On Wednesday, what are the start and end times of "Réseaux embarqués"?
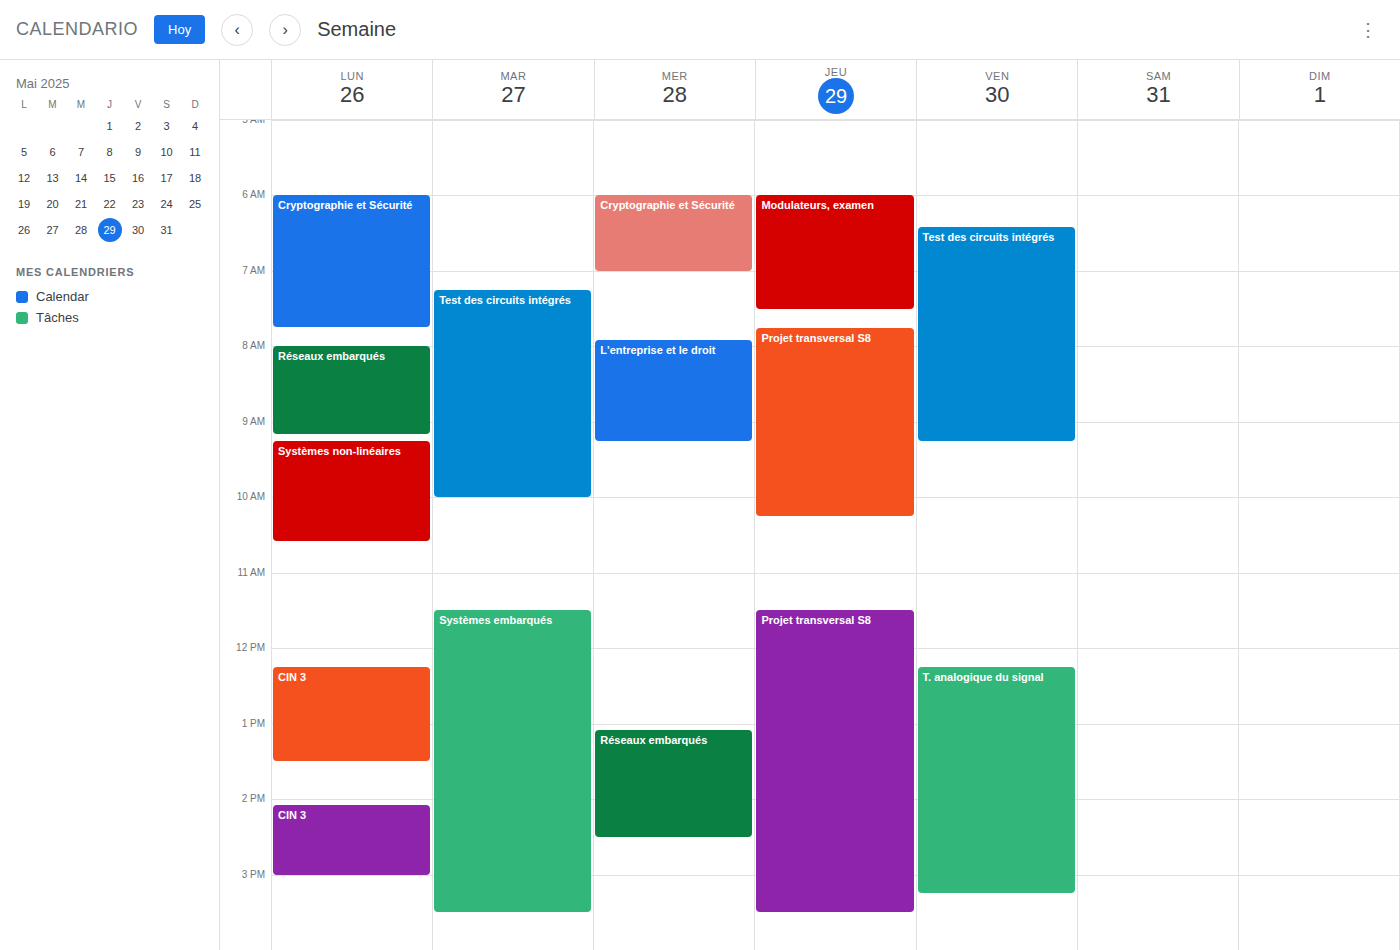
1:05 PM to 2:30 PM